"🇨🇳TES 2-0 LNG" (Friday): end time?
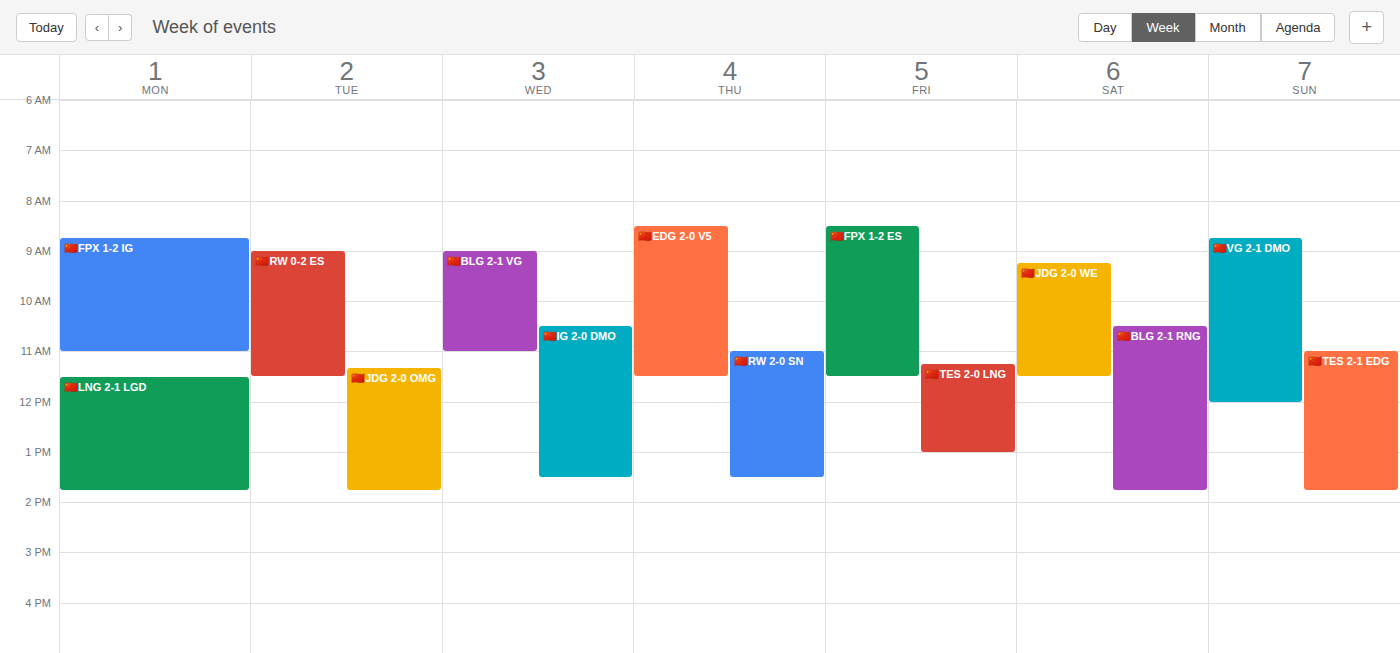
1:00 PM